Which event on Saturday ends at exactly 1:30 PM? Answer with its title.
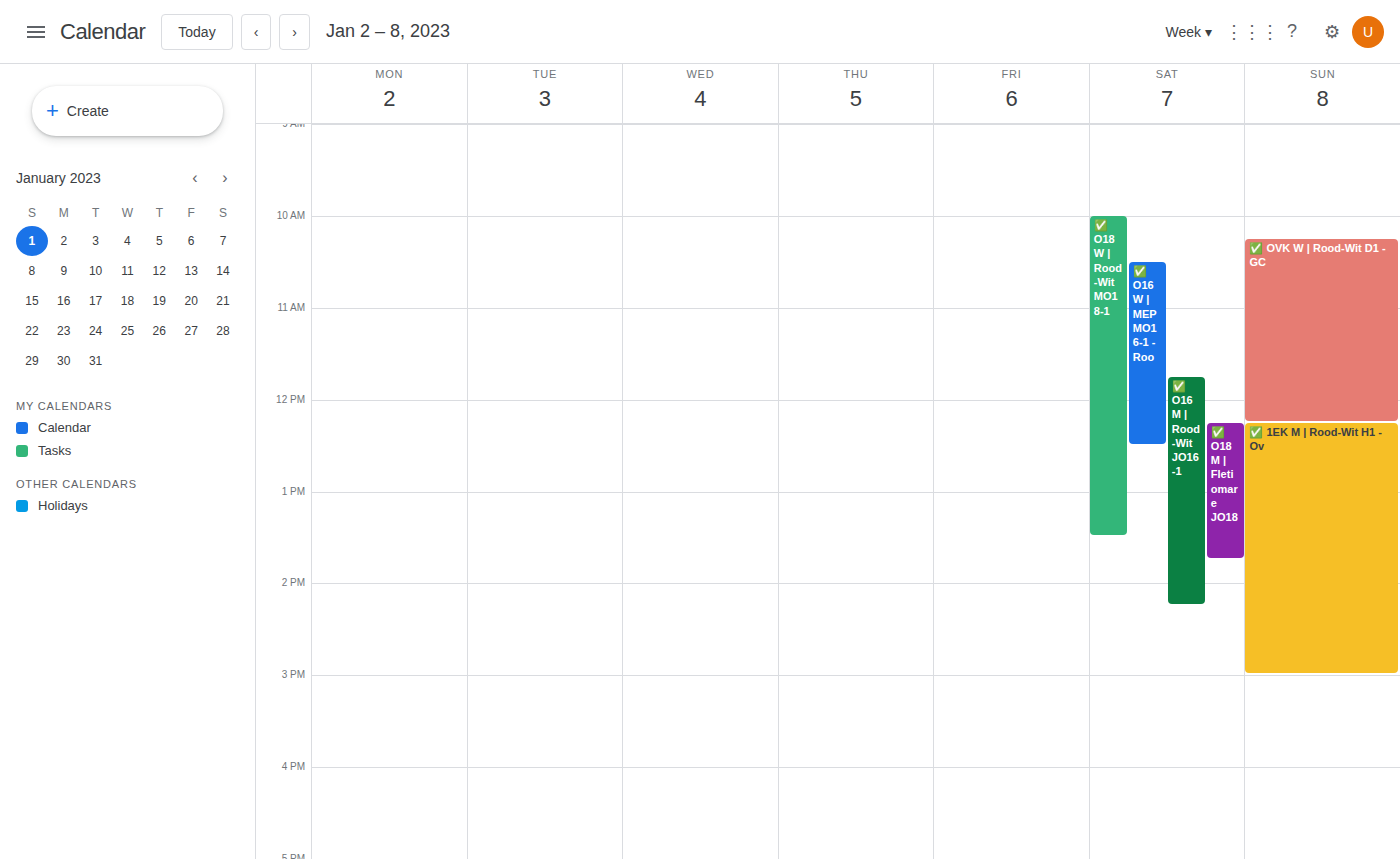
"✅ O18 W | Rood-Wit MO18-1"